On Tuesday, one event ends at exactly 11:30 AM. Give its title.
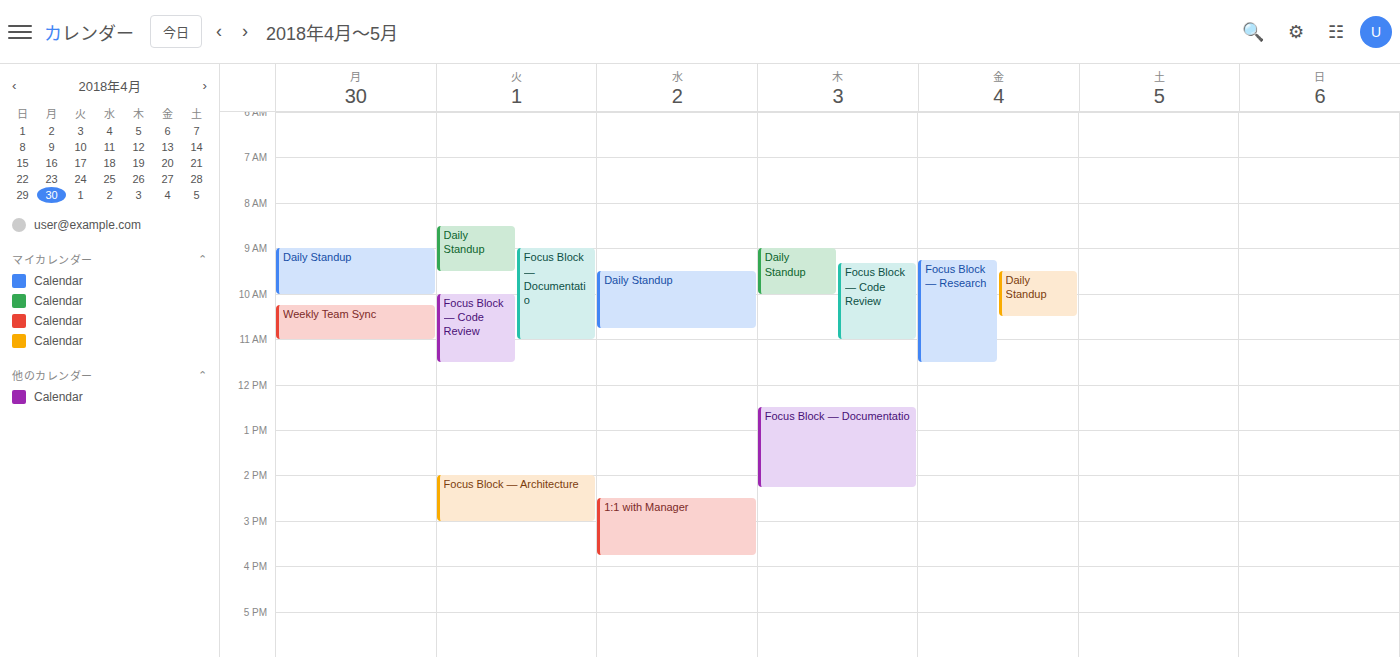
"Focus Block — Code Review"